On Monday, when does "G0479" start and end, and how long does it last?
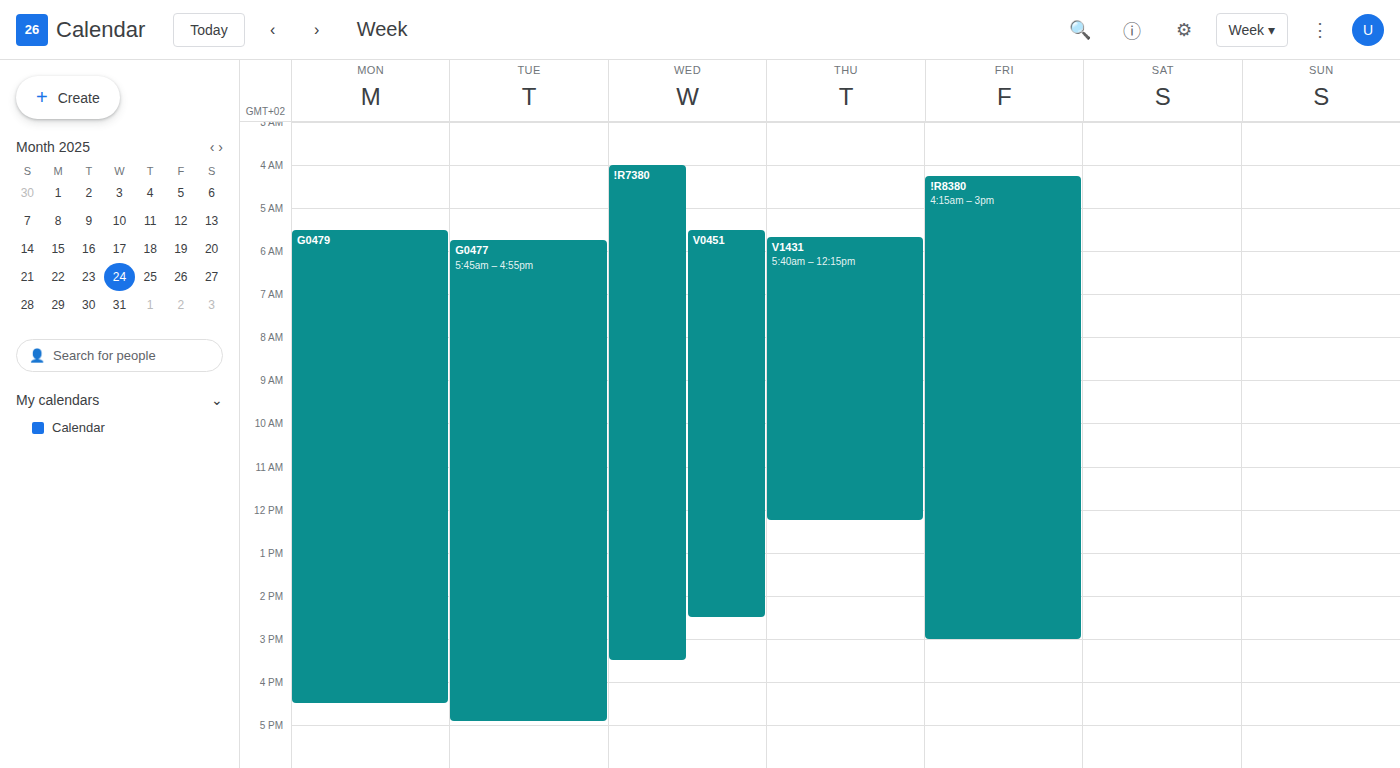
5:30 AM to 4:30 PM, 11 hours